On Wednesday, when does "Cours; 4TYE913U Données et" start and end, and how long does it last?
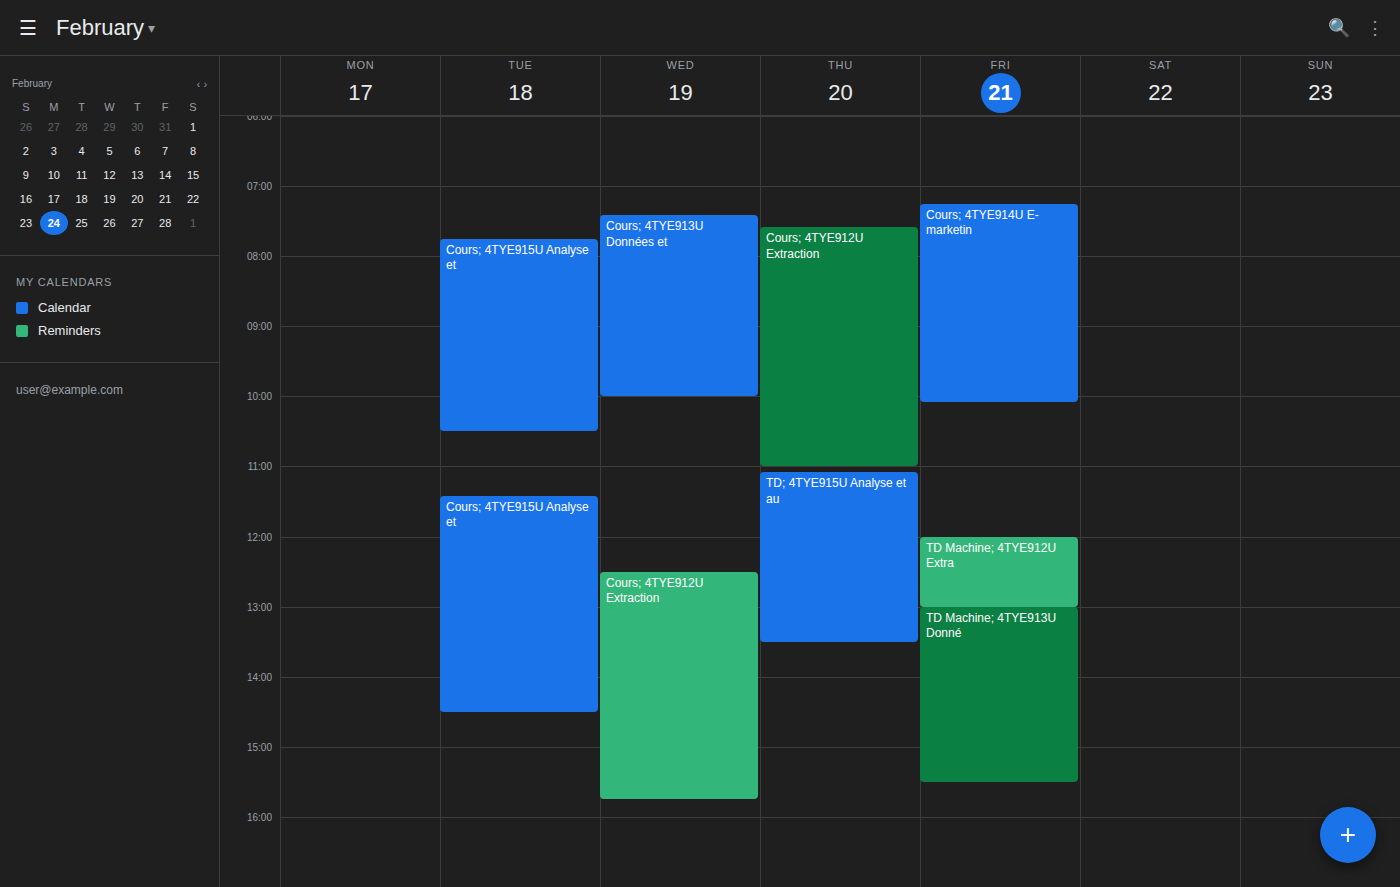
07:25 to 10:00, 2 hours 35 minutes